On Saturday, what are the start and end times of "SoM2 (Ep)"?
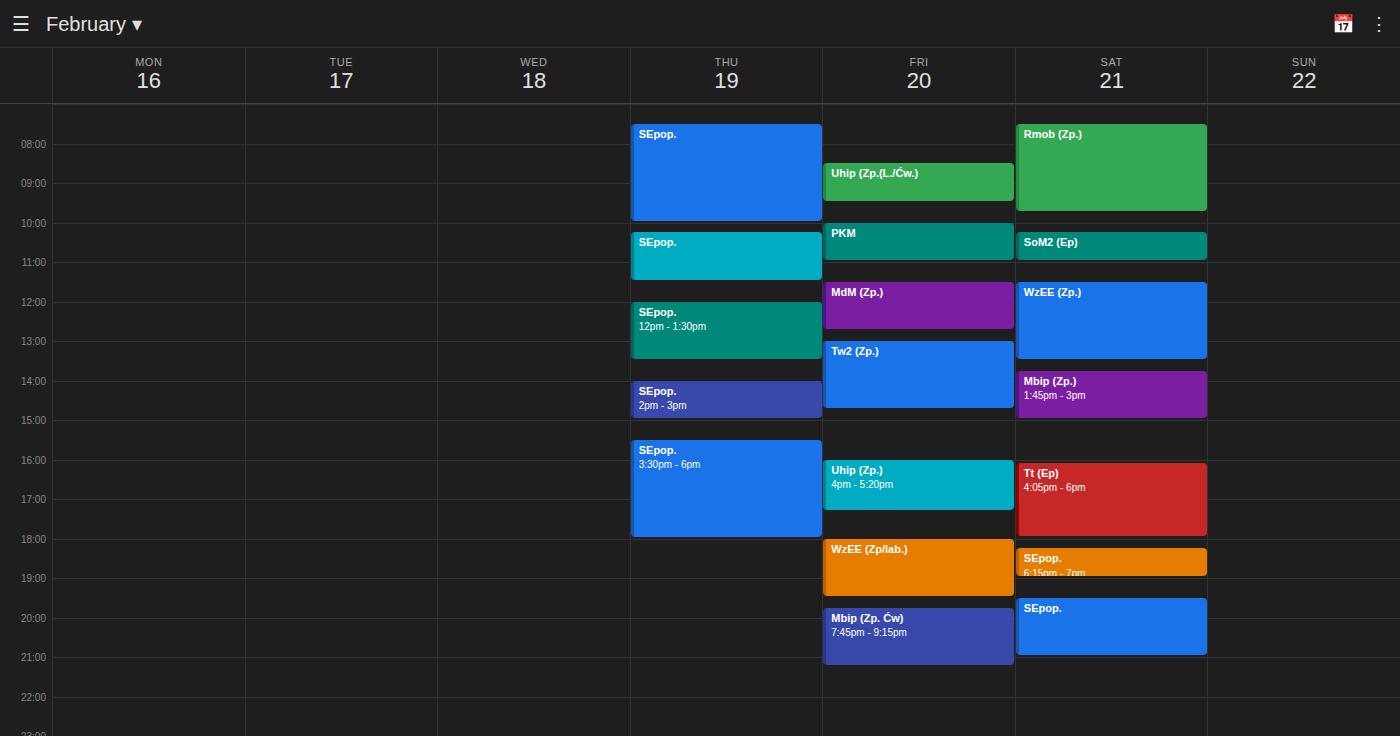
10:15 to 11:00